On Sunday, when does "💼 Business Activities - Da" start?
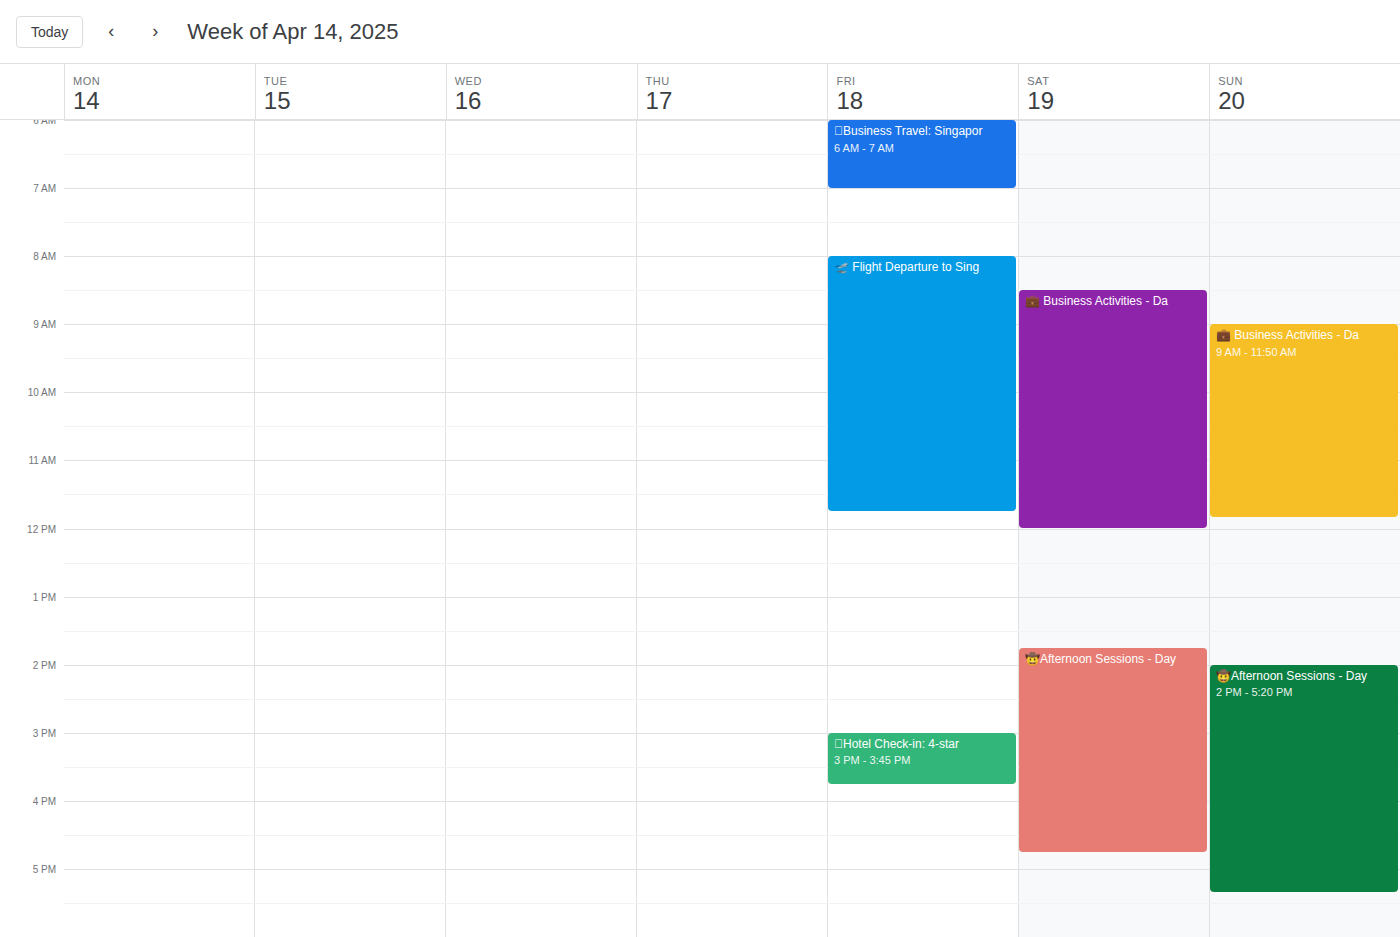
9:00 AM